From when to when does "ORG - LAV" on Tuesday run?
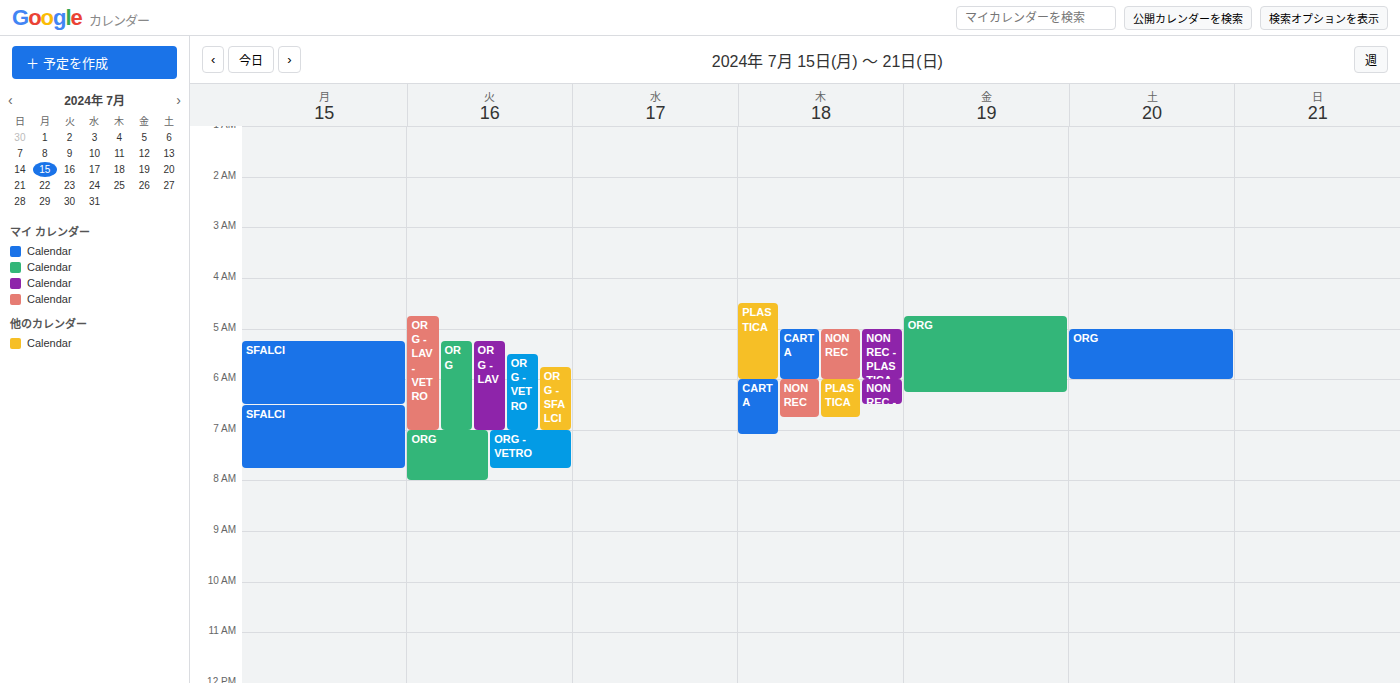
5:15 AM to 7:00 AM